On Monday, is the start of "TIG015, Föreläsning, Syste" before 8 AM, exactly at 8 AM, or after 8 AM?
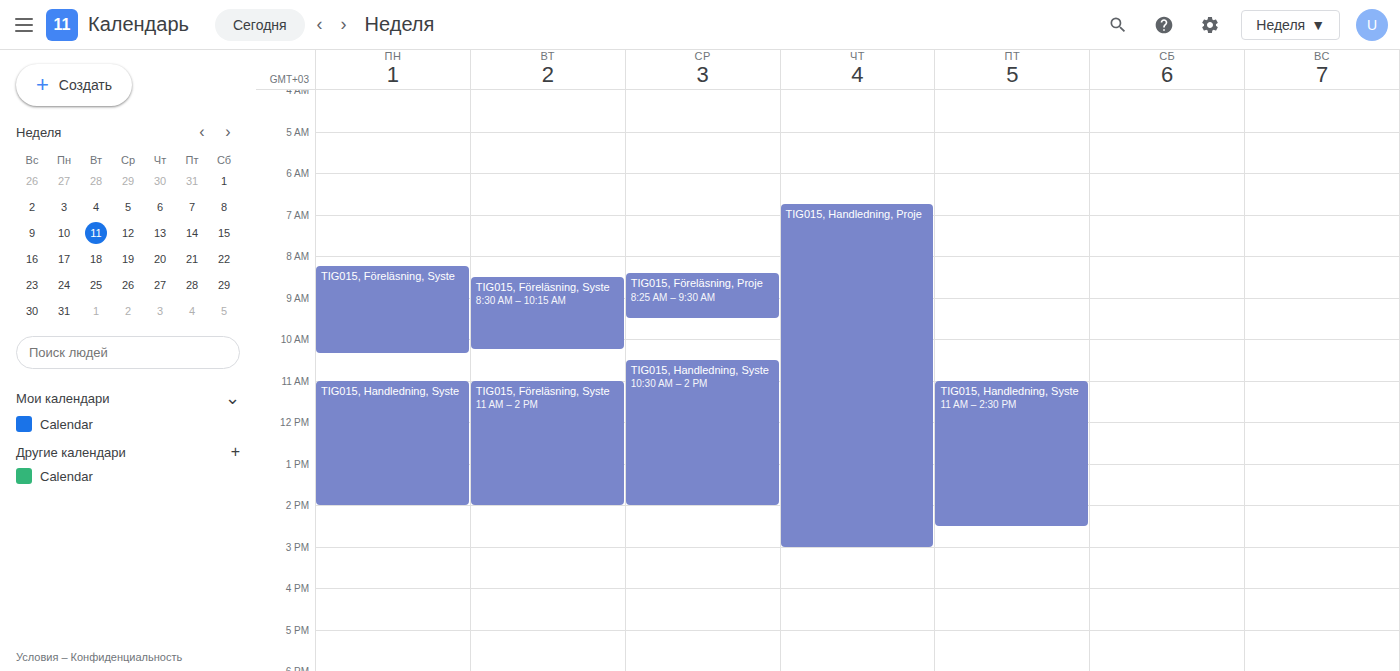
8:15 AM -- after 8 AM, 15 minutes below the 8 AM line.